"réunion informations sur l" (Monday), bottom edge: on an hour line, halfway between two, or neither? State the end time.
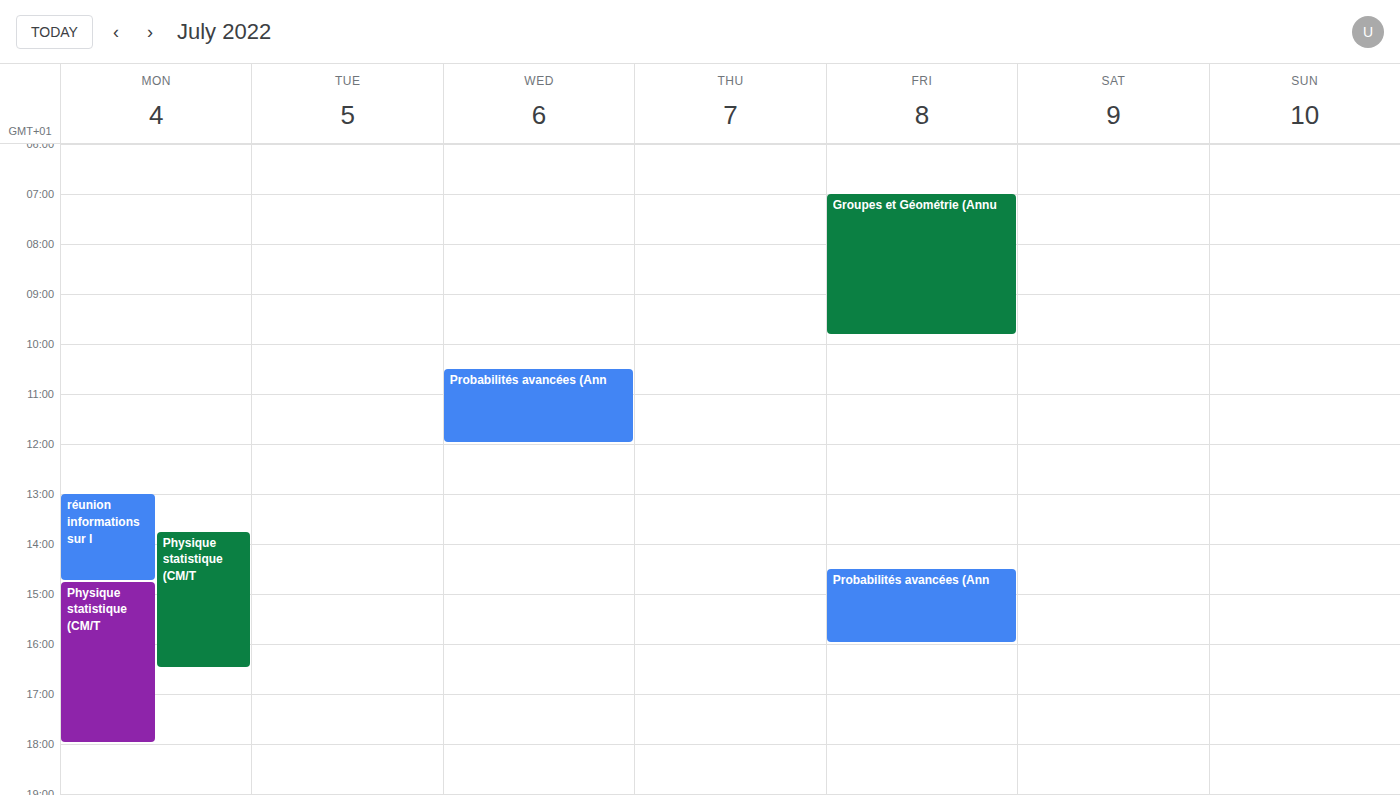
2:45 PM -- neither: three quarters of the way from the 2 PM line to the 3 PM line.